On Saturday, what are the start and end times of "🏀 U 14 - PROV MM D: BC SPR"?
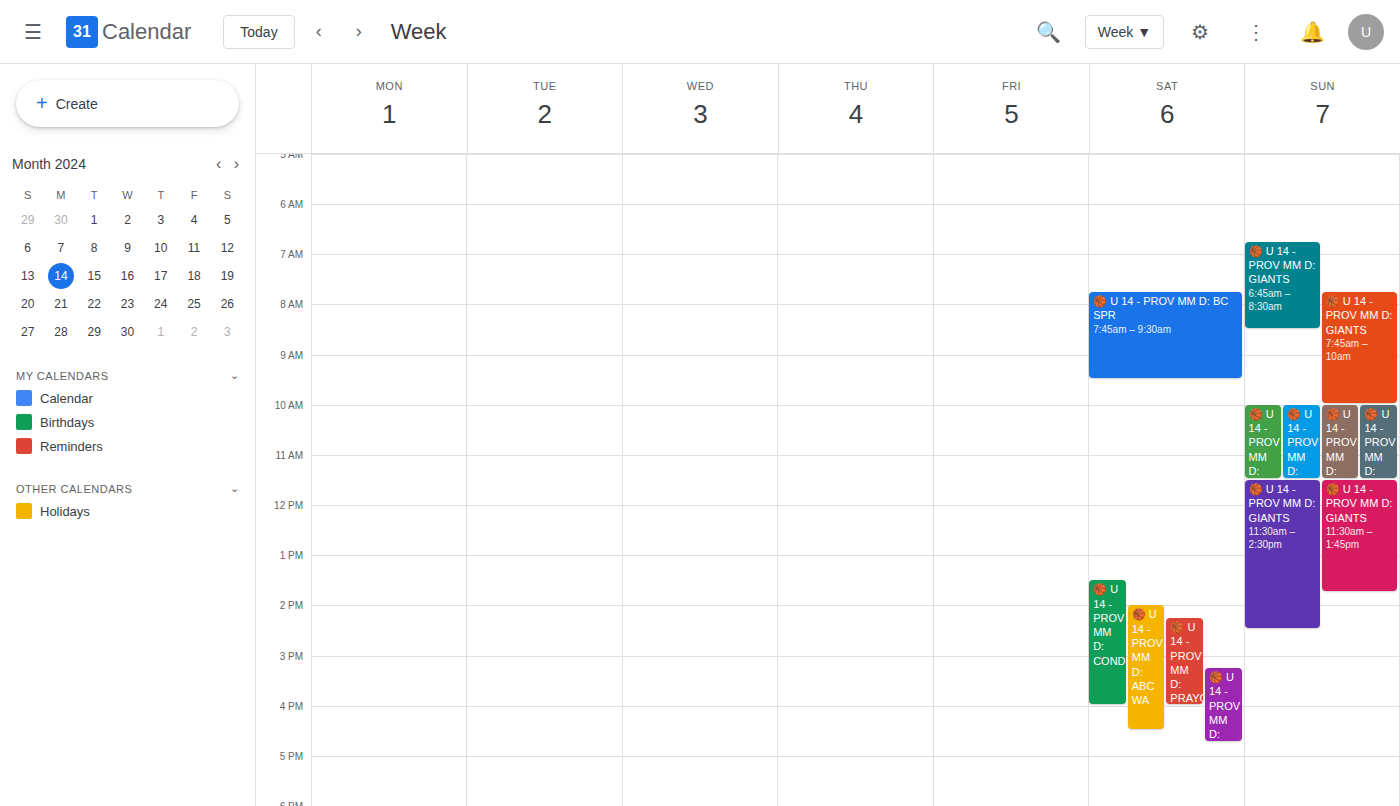
07:45 to 09:30